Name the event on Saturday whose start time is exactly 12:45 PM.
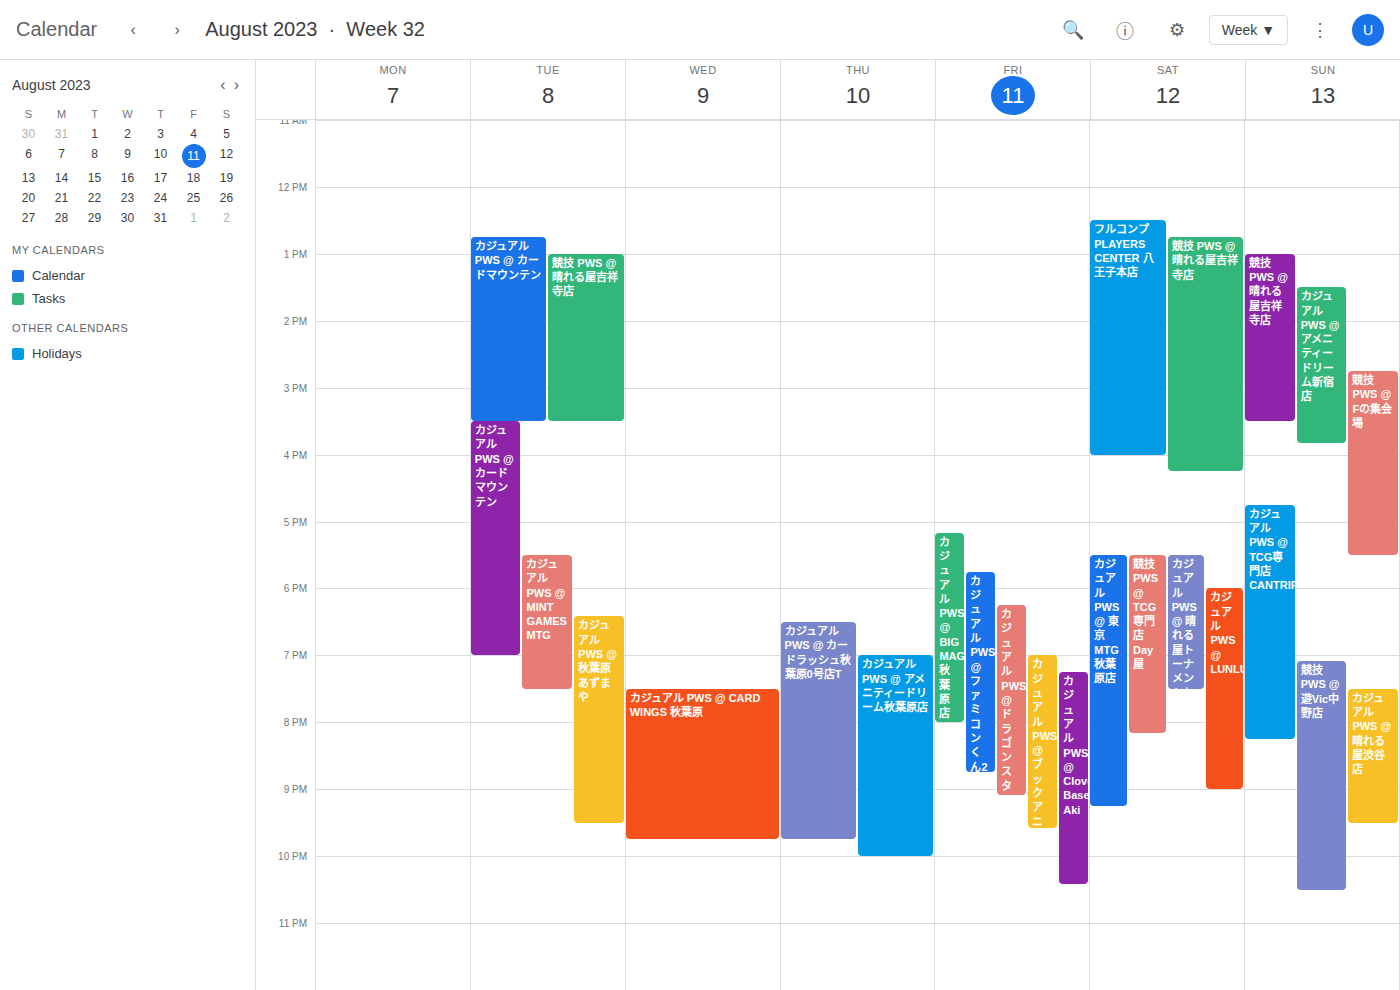
"競技 PWS @ 晴れる屋吉祥寺店"